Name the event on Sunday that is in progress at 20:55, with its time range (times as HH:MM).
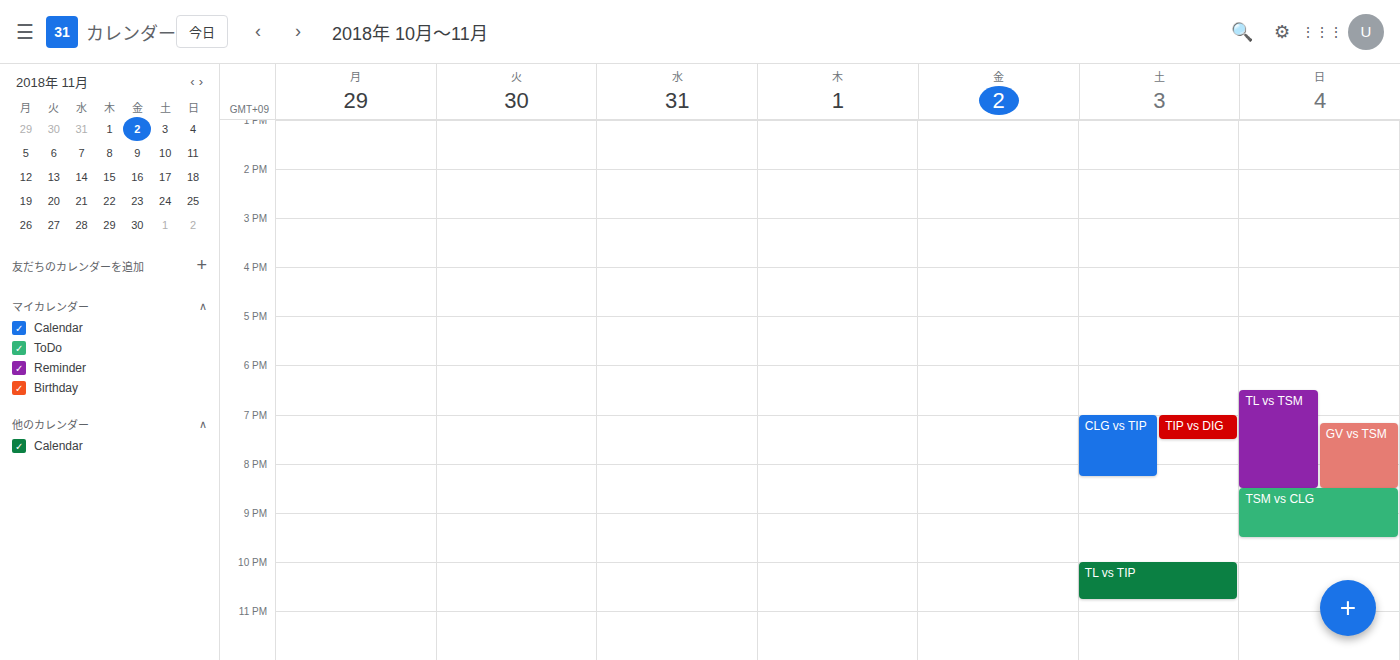
"TSM vs CLG", 20:30 to 21:30